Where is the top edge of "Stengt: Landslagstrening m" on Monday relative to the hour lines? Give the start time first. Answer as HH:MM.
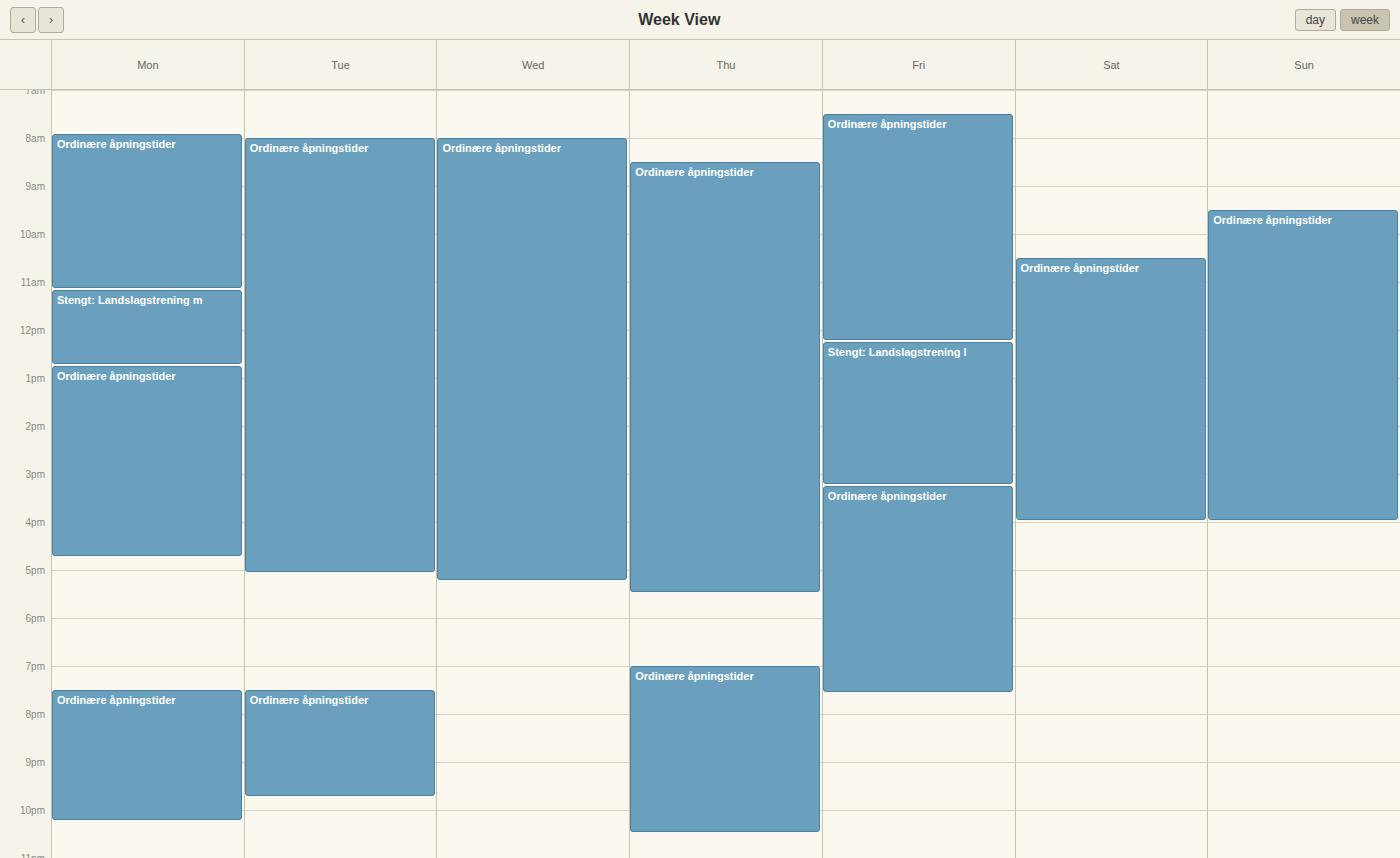
11:10 -- neither: 10 minutes below the 11:00 line and 50 minutes above the 12:00 line.